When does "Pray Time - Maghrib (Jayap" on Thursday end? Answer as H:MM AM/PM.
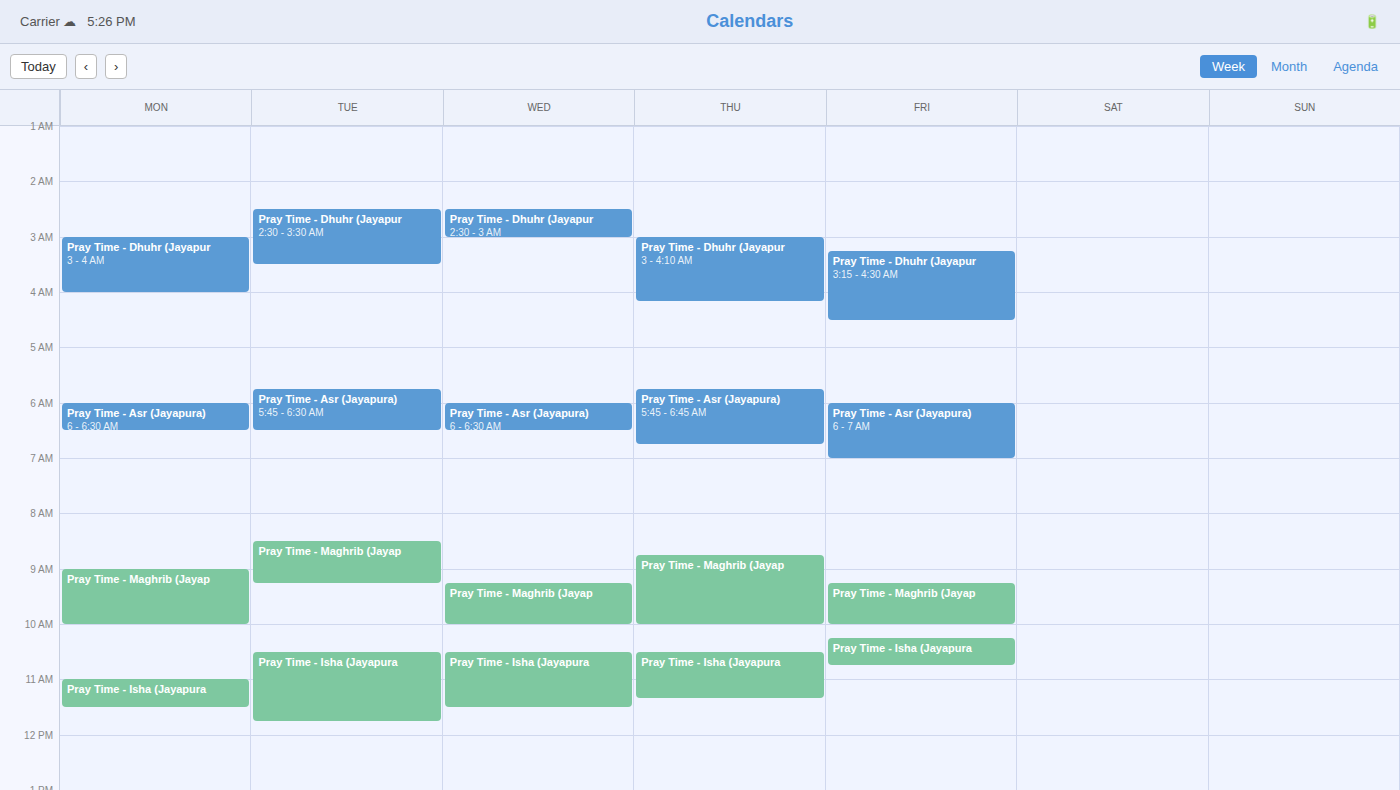
10:00 AM